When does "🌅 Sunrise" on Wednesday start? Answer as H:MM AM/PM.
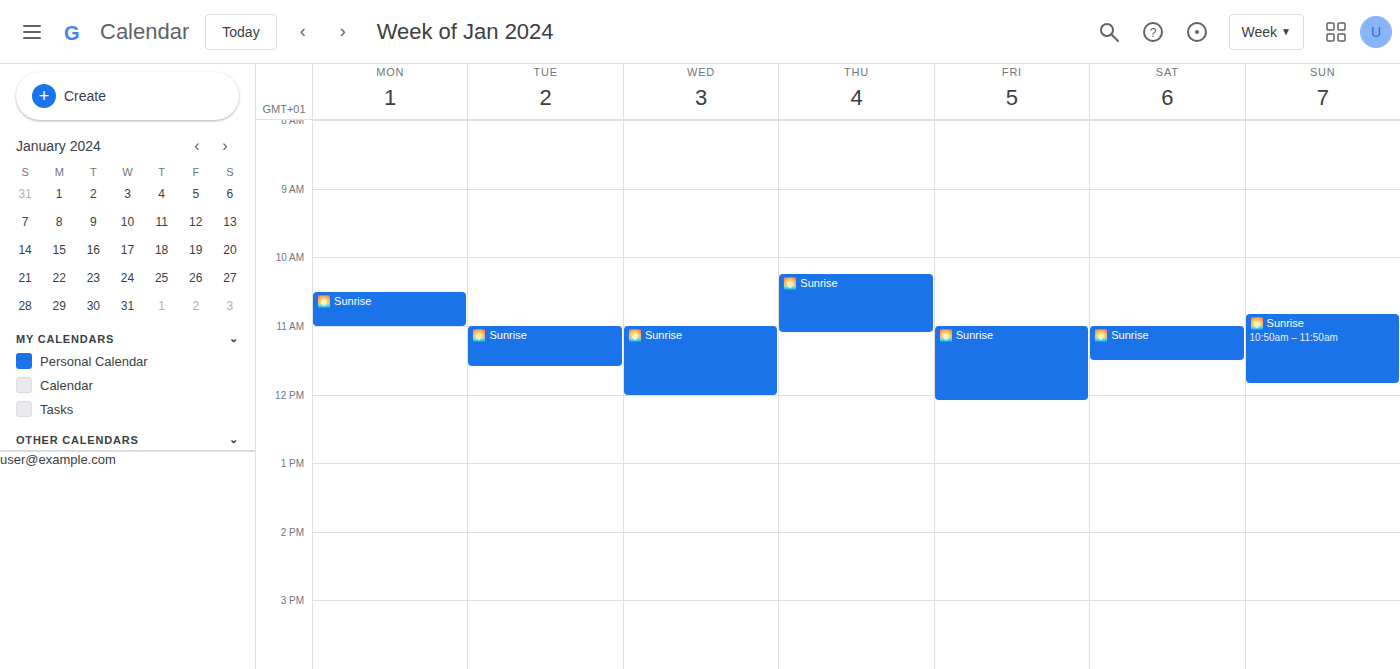
11:00 AM